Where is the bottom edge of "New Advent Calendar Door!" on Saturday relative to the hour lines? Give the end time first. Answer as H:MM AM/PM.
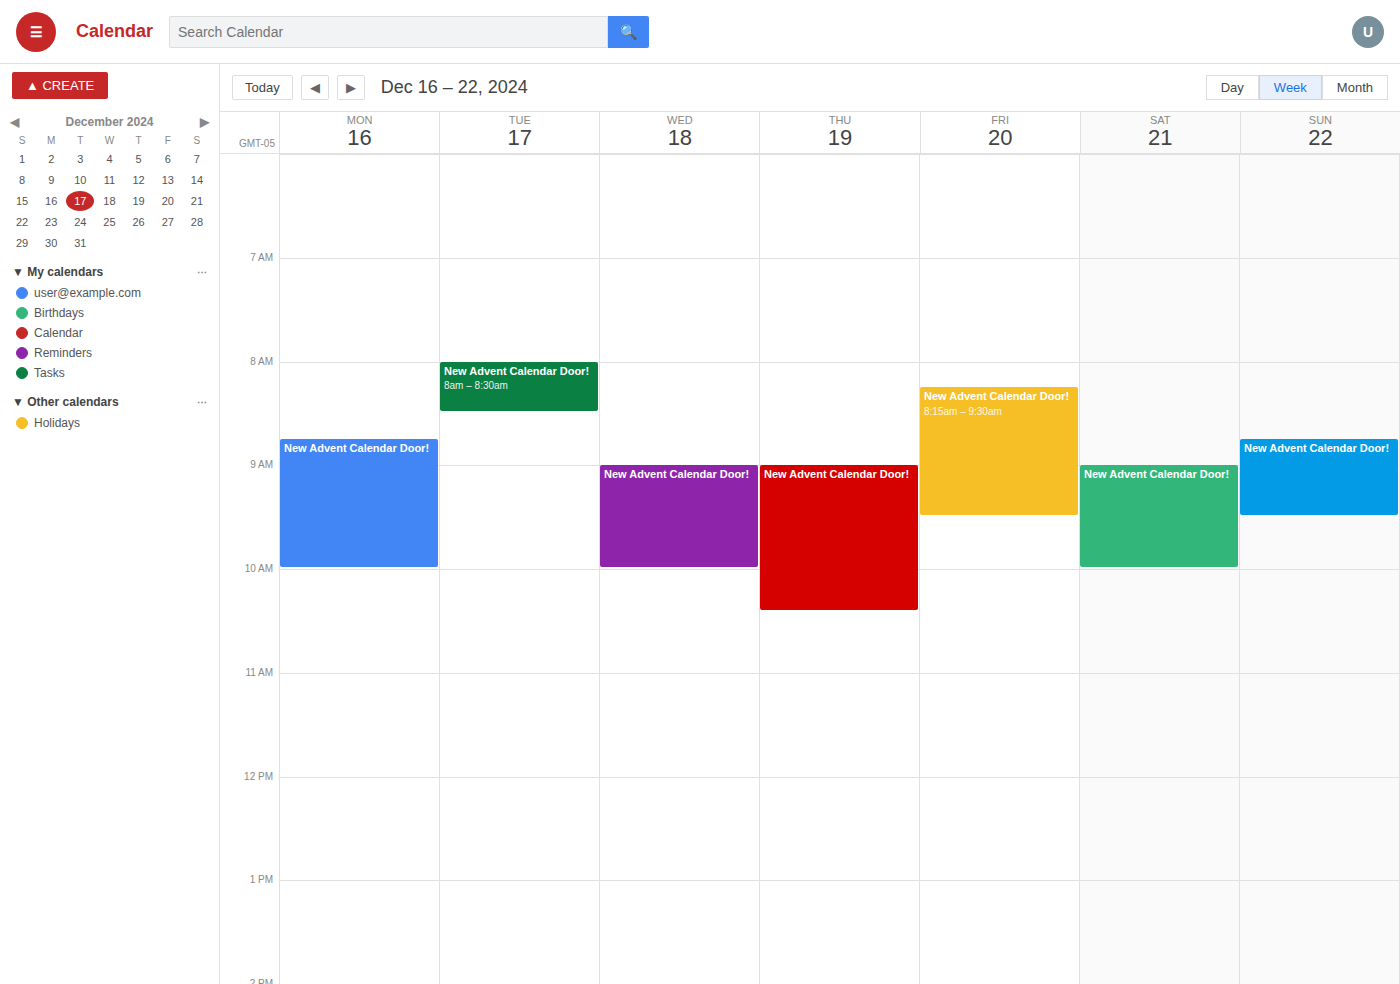
10:00 AM -- exactly on the 10 AM line.